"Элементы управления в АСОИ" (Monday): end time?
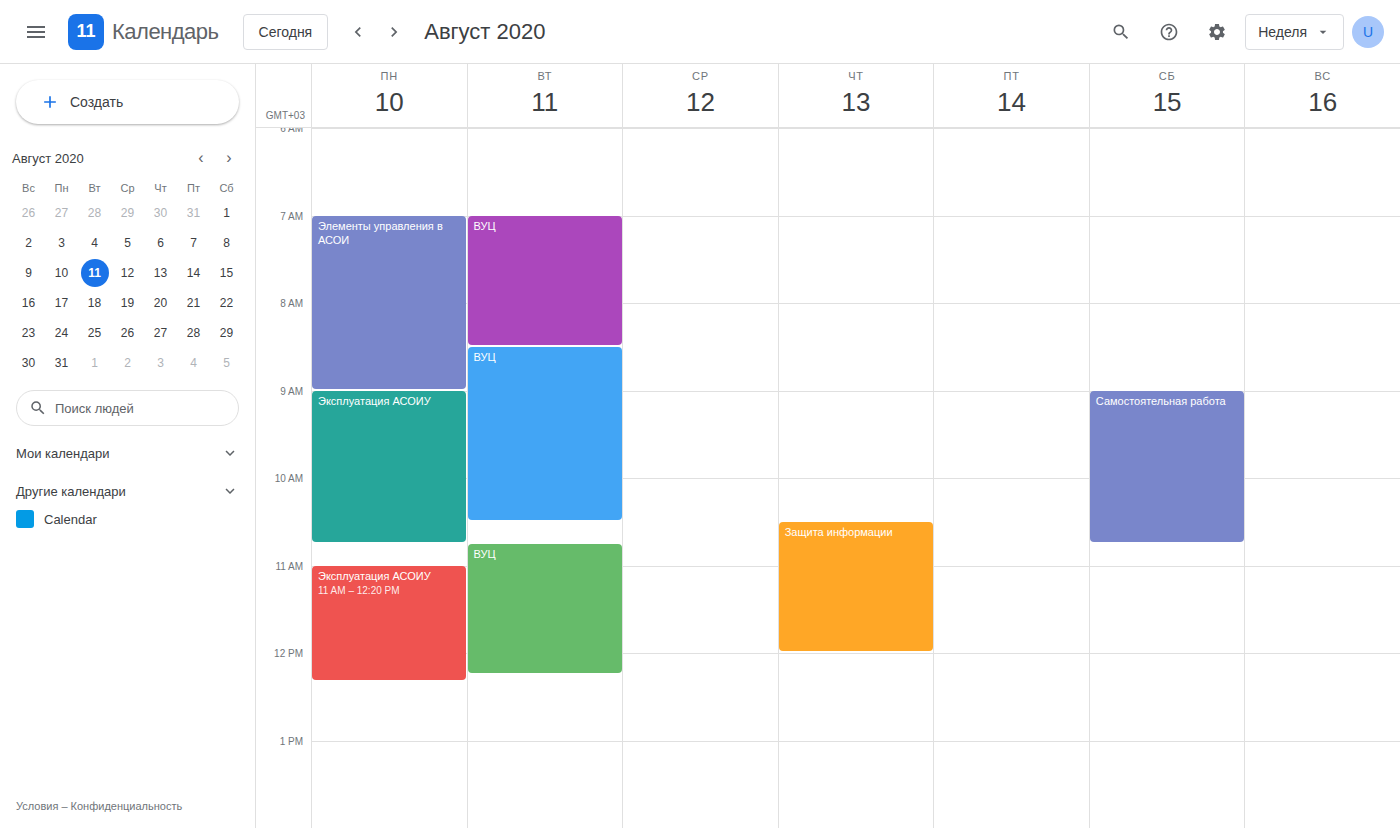
9:00 AM